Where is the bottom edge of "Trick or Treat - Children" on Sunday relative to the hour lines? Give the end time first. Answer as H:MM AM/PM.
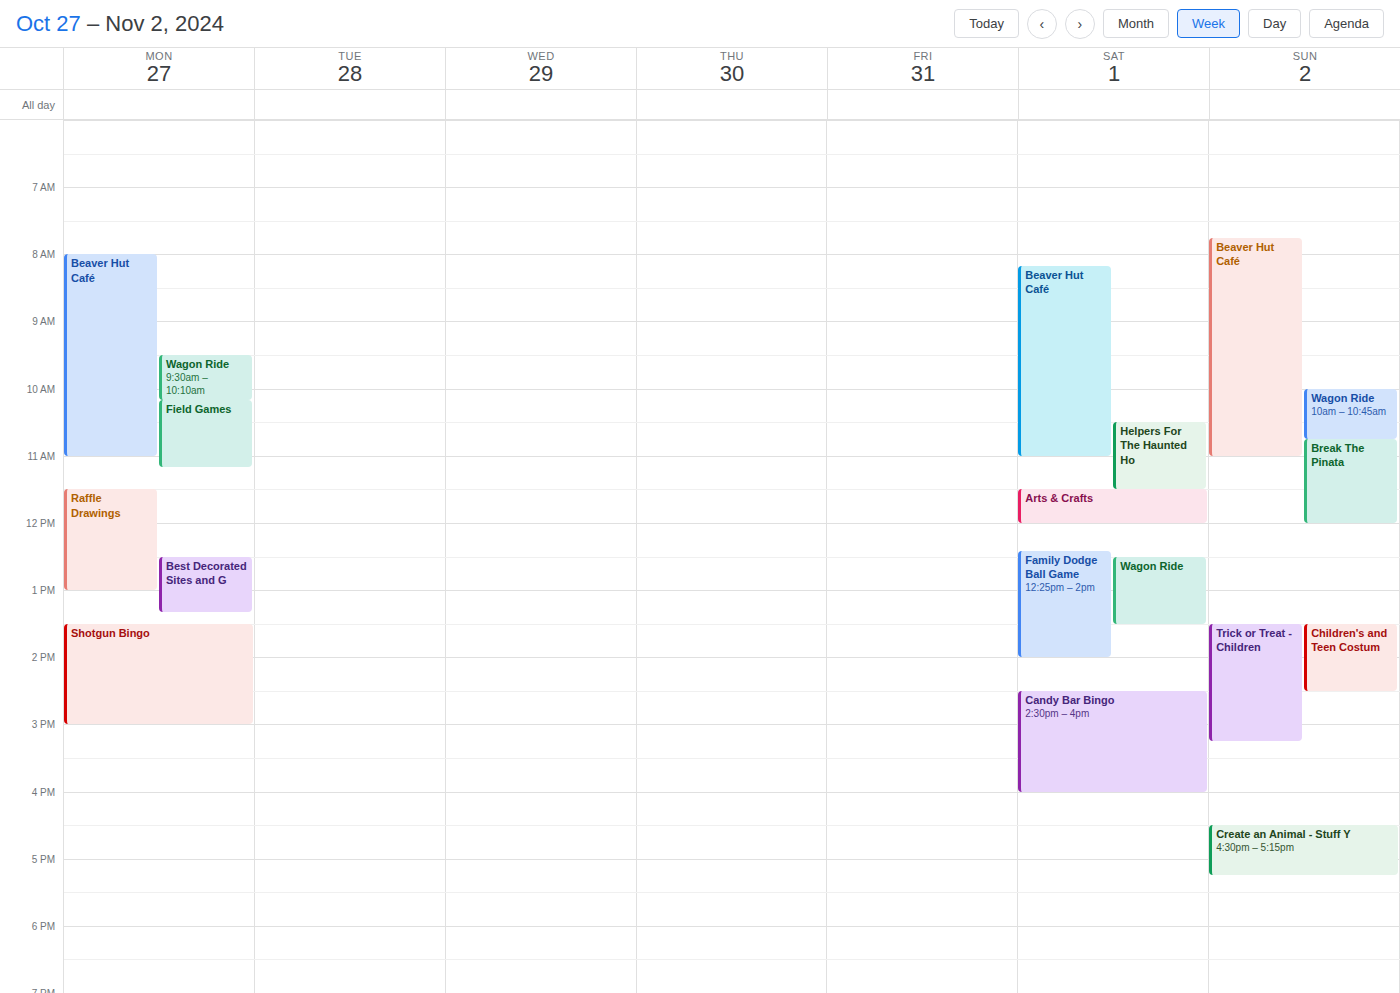
3:15 PM -- neither: a quarter of the way from the 3 PM line to the 4 PM line.